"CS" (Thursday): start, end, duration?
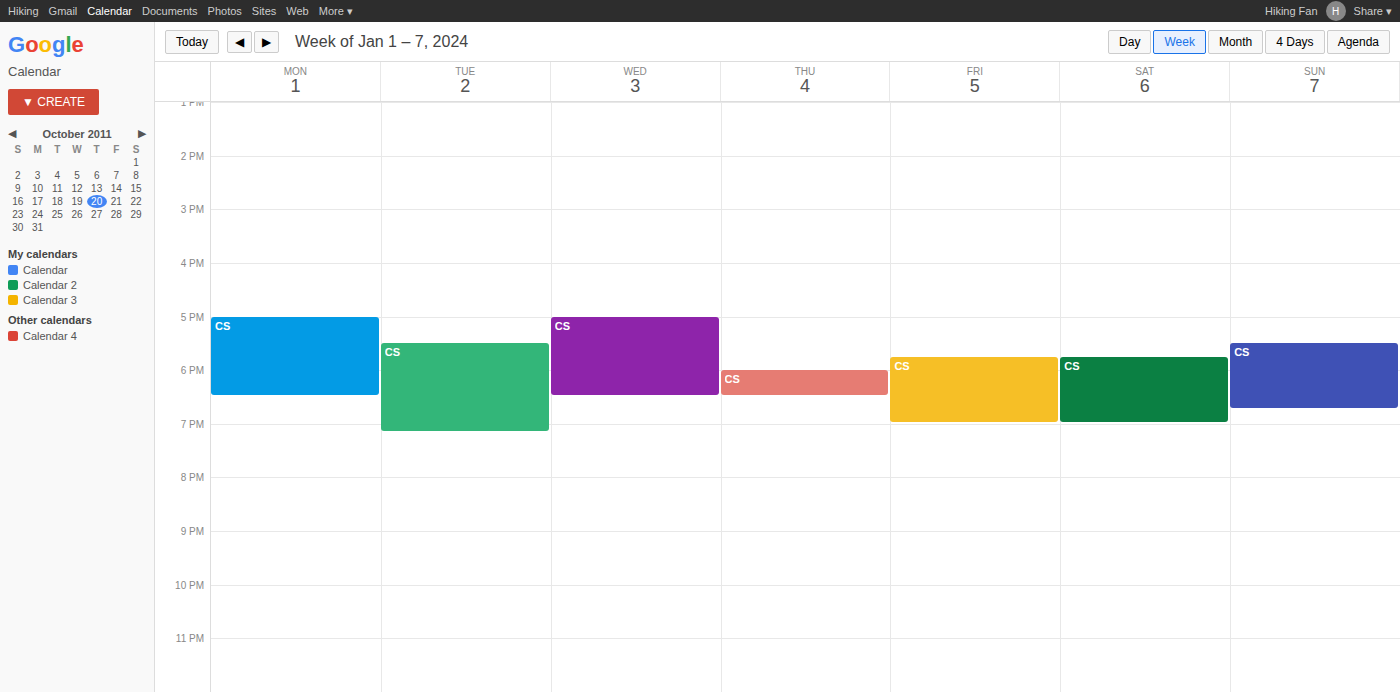
18:00 to 18:30, 30 minutes